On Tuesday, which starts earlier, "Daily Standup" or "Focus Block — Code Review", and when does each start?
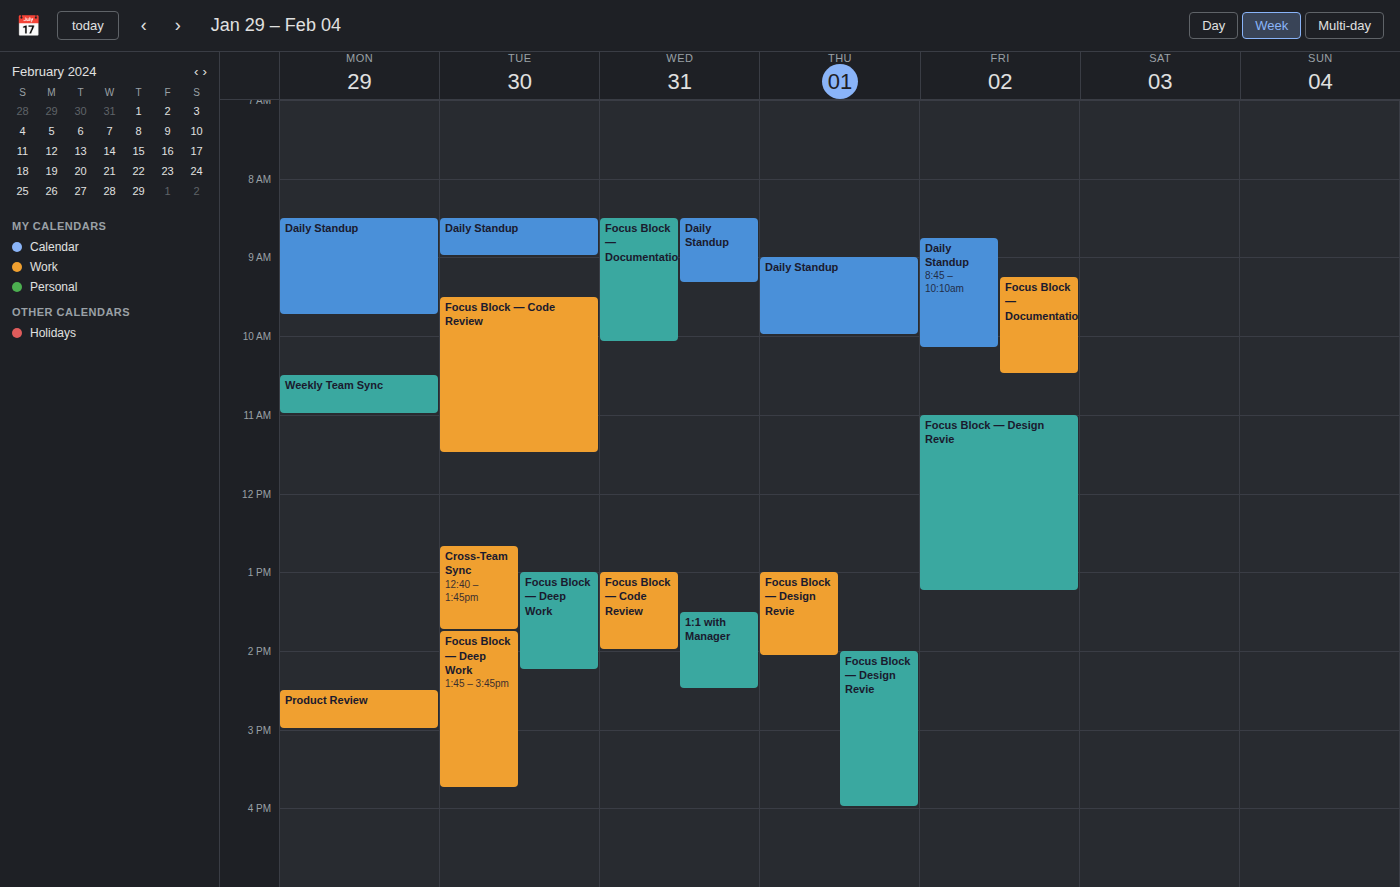
"Daily Standup" 8:30 AM; "Focus Block — Code Review" 9:30 AM.